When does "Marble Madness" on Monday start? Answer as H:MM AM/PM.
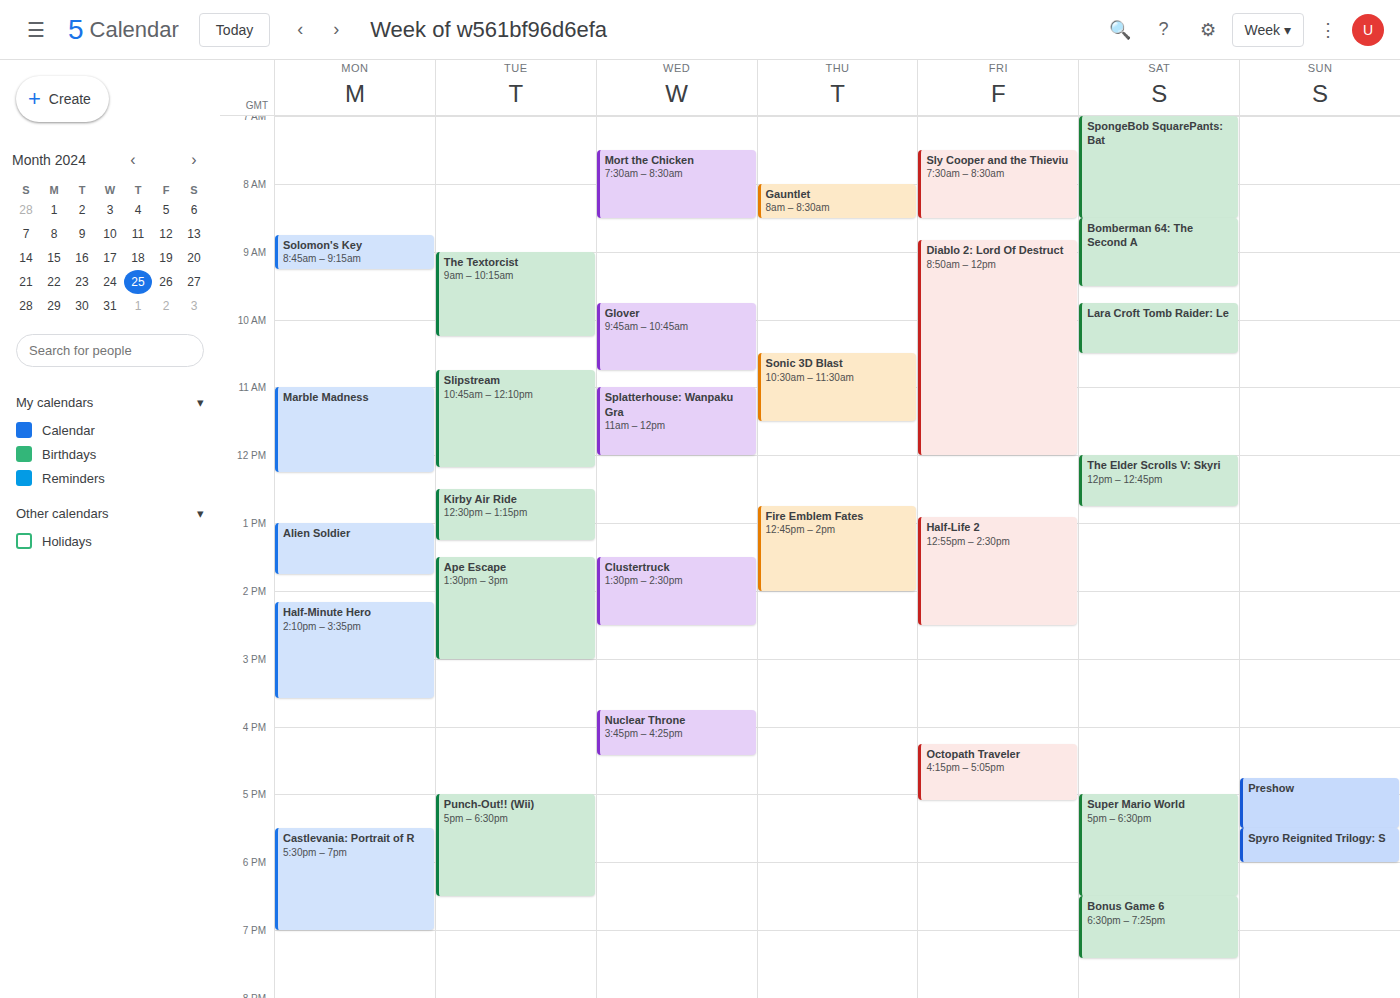
11:00 AM